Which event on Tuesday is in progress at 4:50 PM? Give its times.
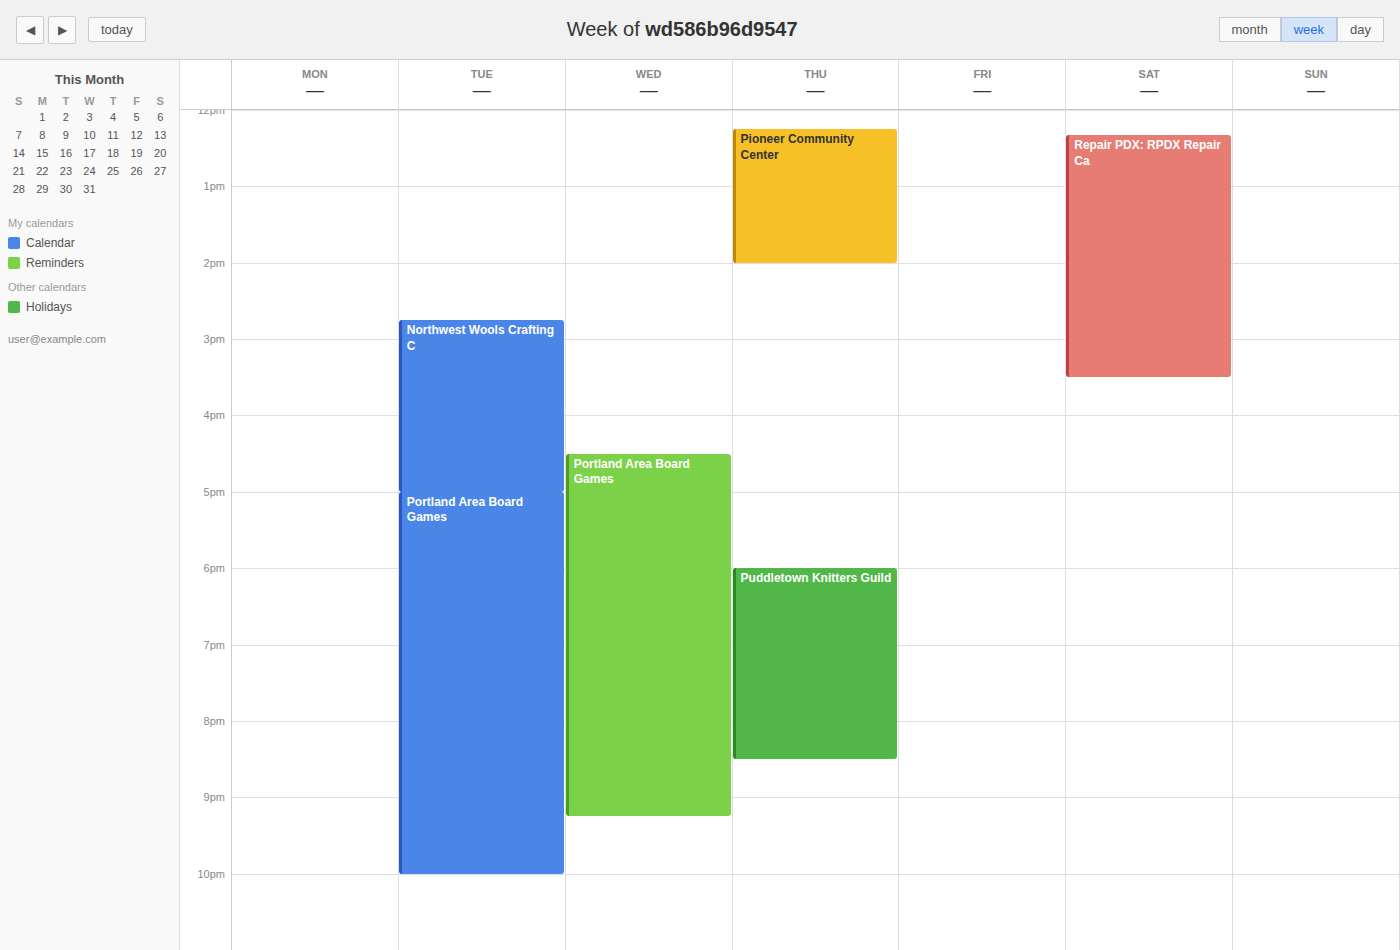
"Northwest Wools Crafting C", 2:45 PM to 5:00 PM